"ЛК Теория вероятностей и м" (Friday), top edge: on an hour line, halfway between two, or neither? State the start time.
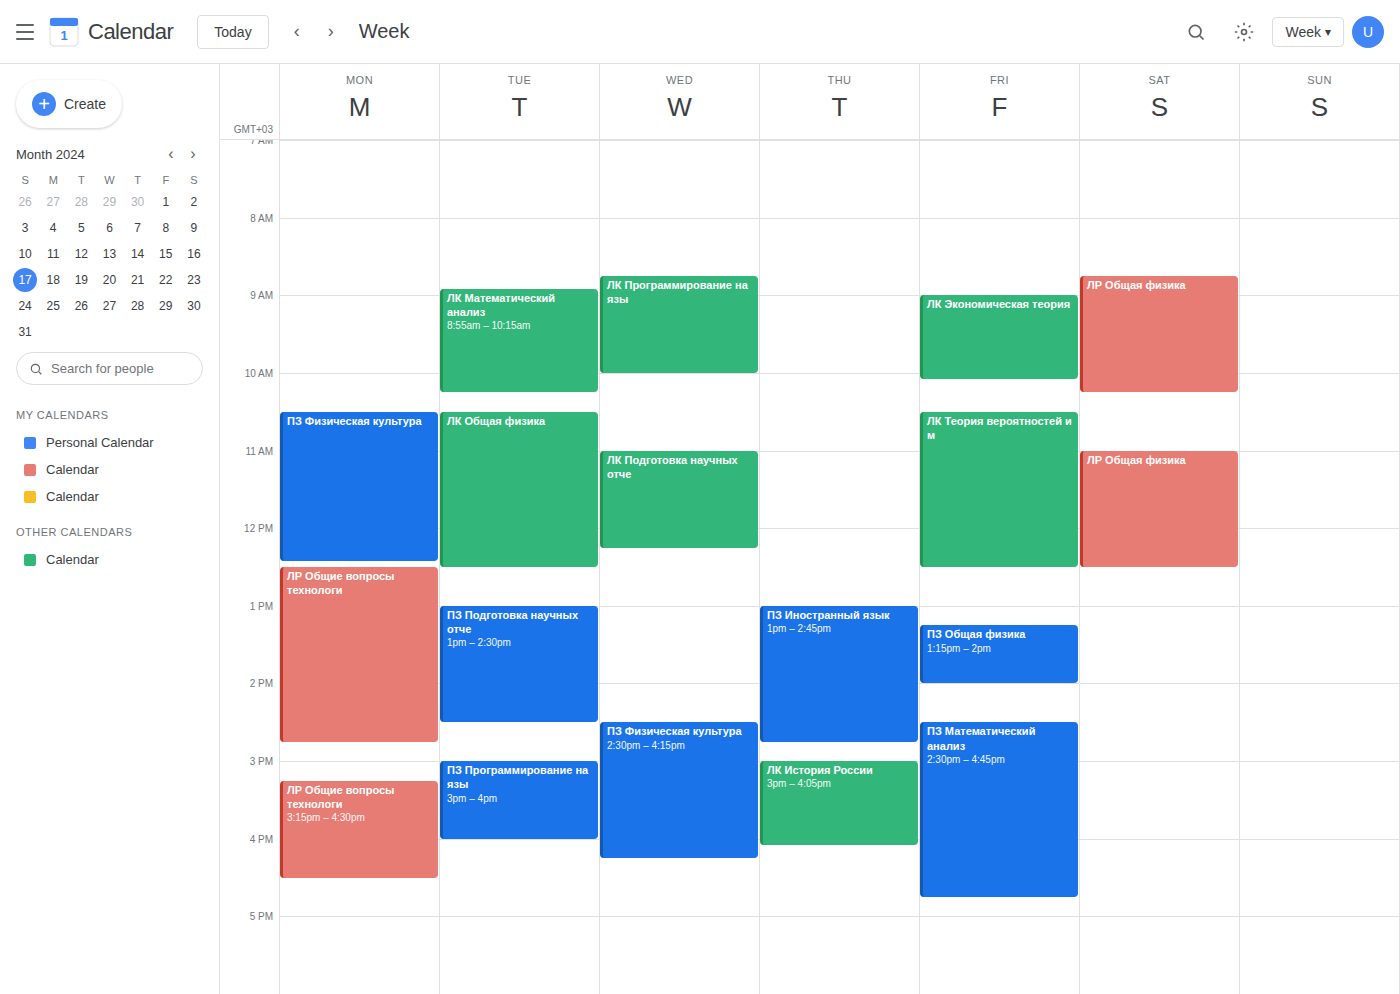
10:30 AM -- halfway between the 10 AM and 11 AM lines.